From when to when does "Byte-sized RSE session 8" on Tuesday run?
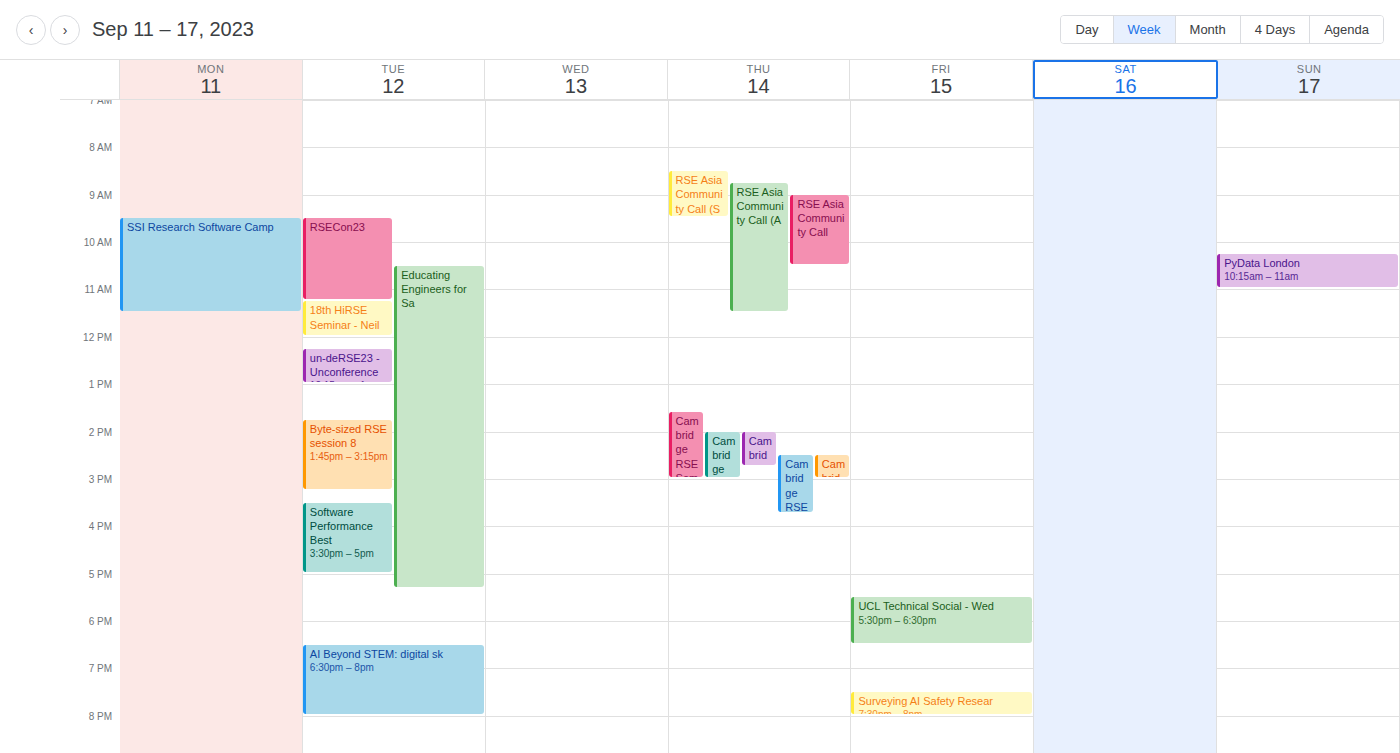
1:45 PM to 3:15 PM